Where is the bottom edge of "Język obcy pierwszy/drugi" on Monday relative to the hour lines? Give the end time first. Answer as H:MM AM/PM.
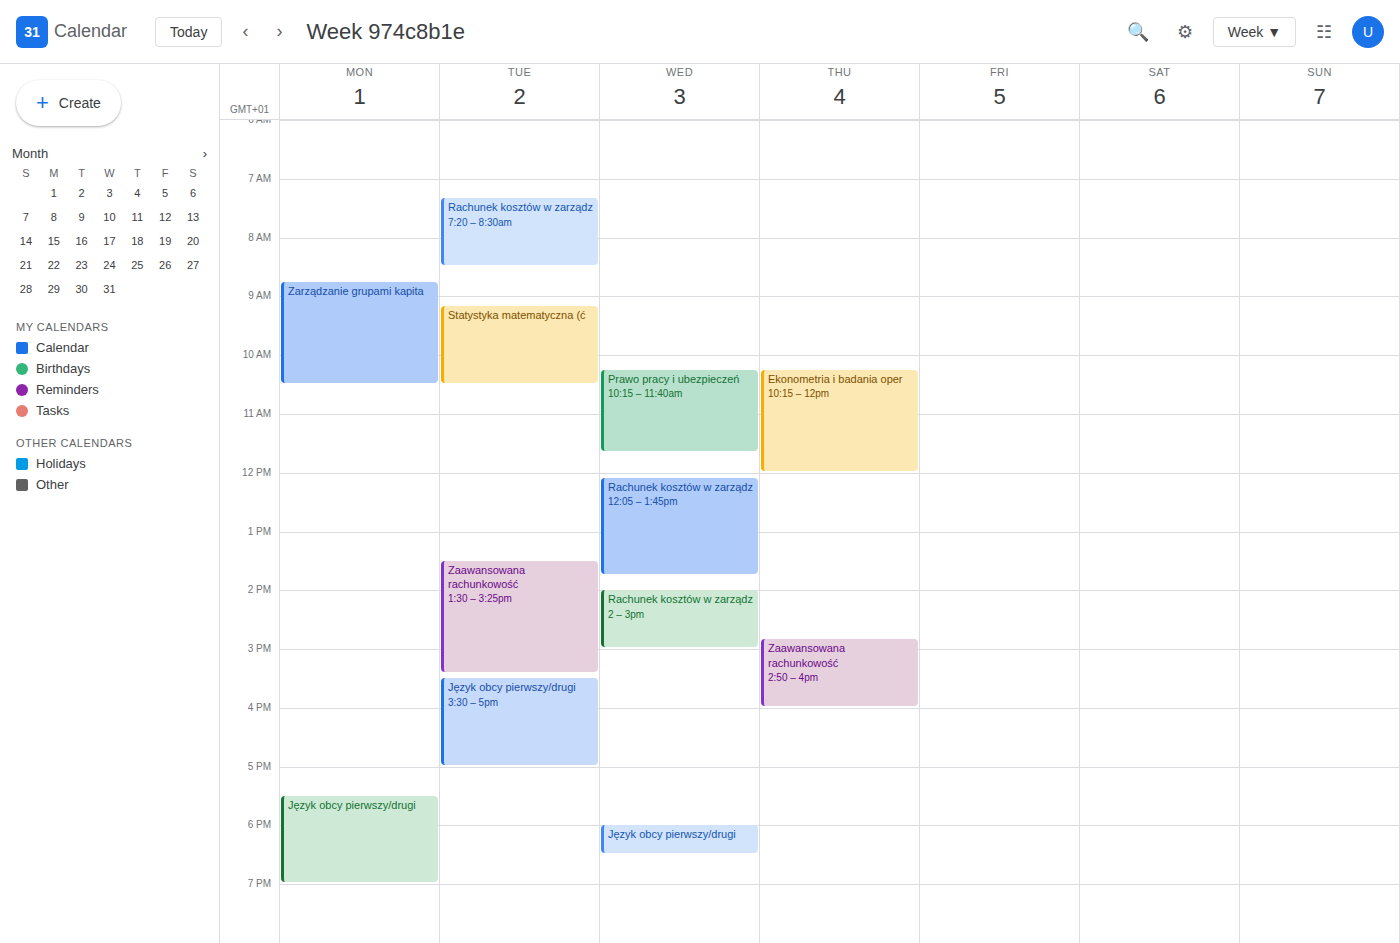
7:00 PM -- exactly on the 7 PM line.